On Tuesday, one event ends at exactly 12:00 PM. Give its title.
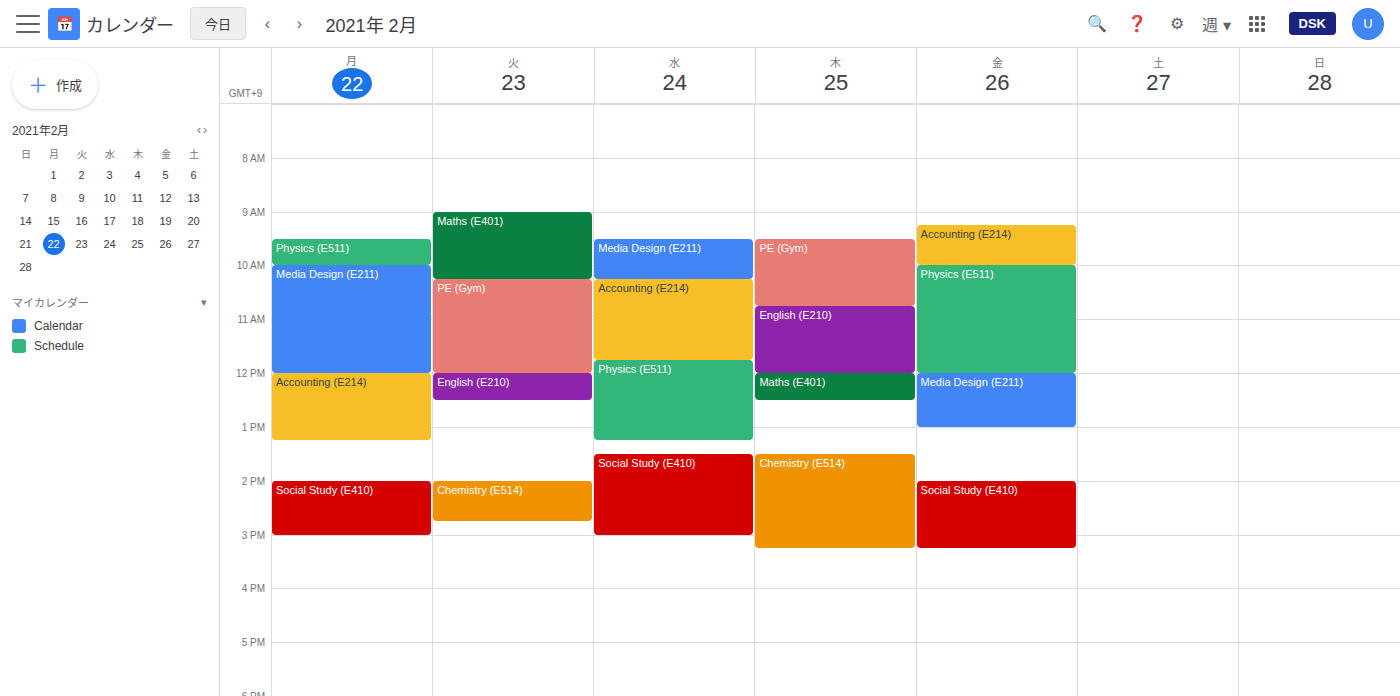
"PE (Gym)"